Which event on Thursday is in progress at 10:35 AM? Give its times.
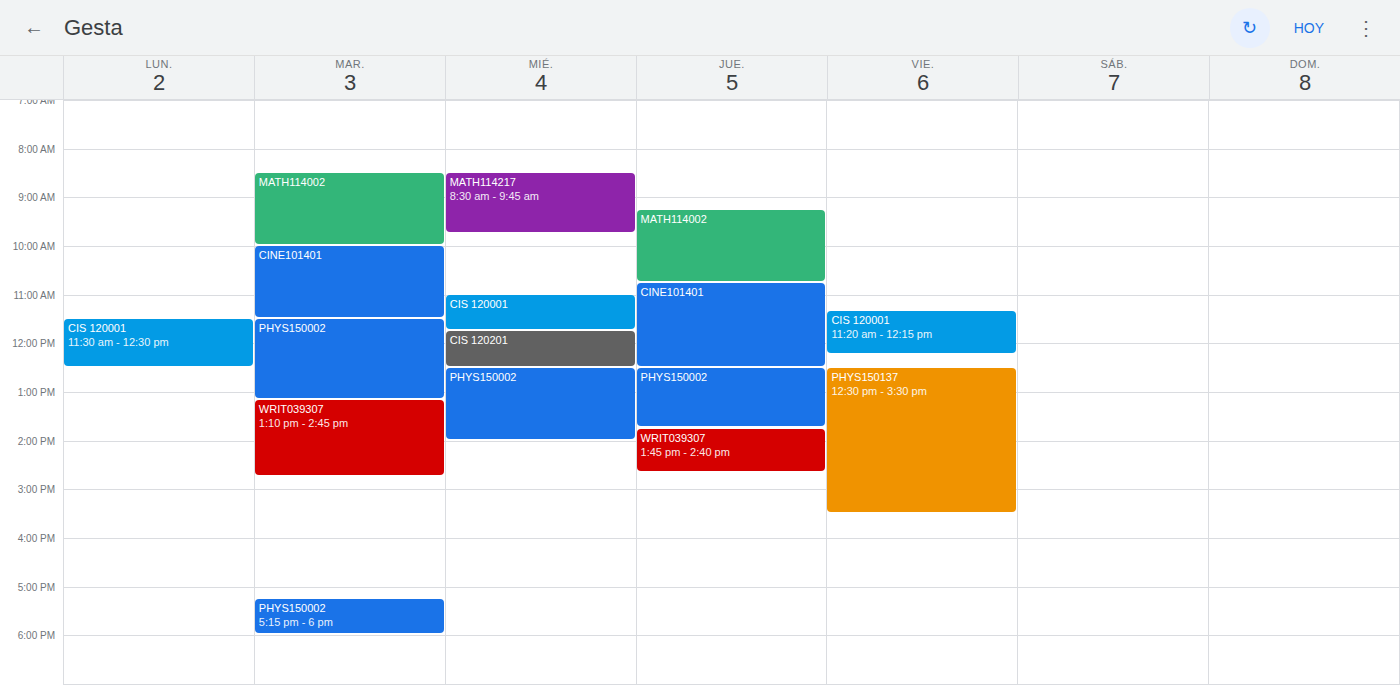
"MATH114002", 9:15 AM to 10:45 AM